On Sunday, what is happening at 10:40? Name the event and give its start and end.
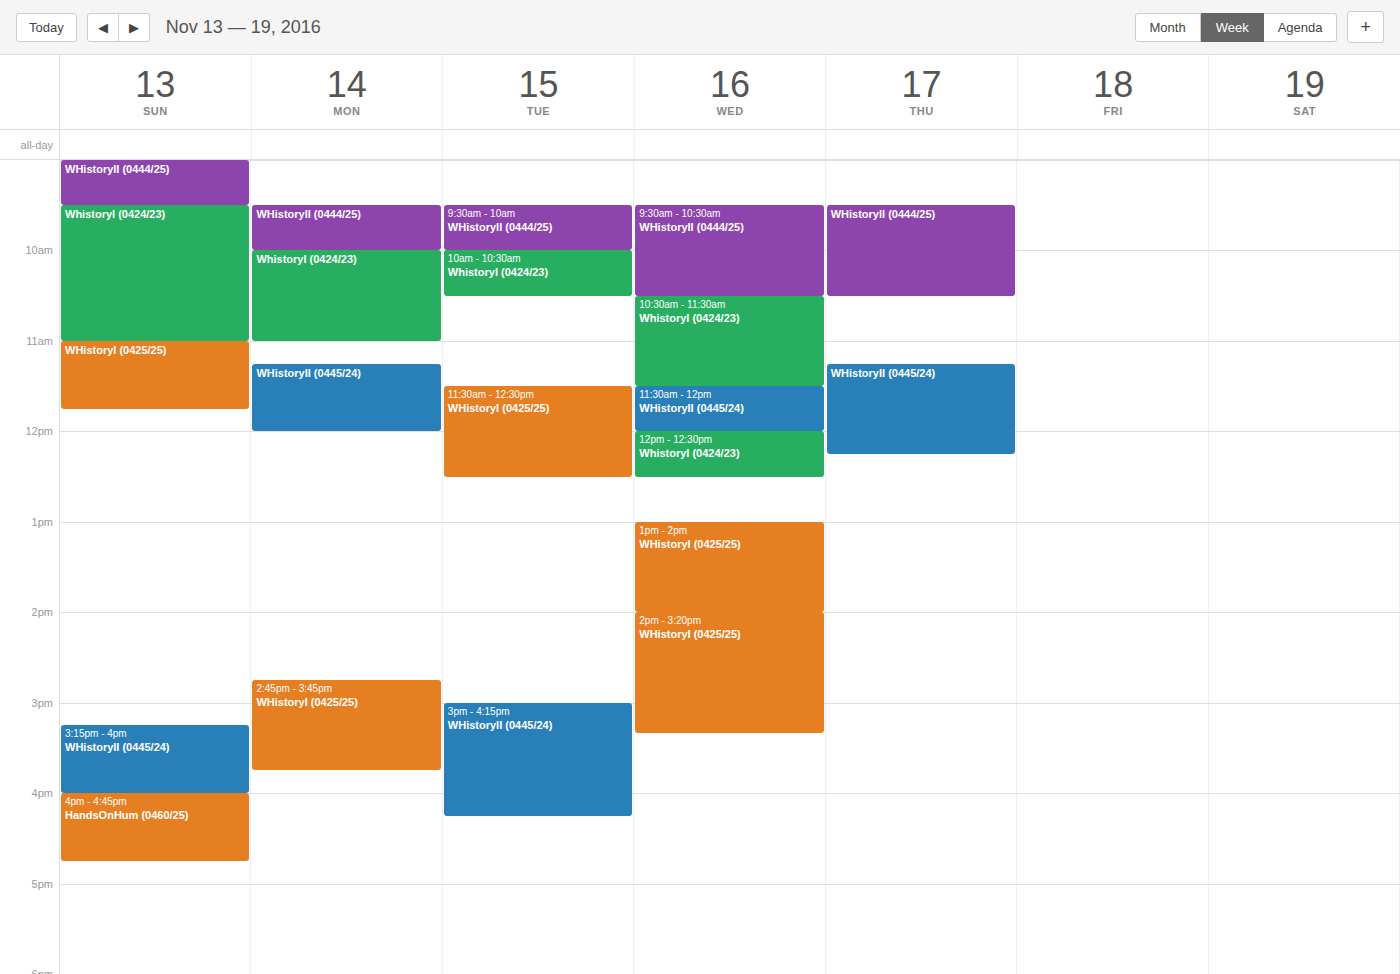
"WhistoryI (0424/23)", 09:30 to 11:00